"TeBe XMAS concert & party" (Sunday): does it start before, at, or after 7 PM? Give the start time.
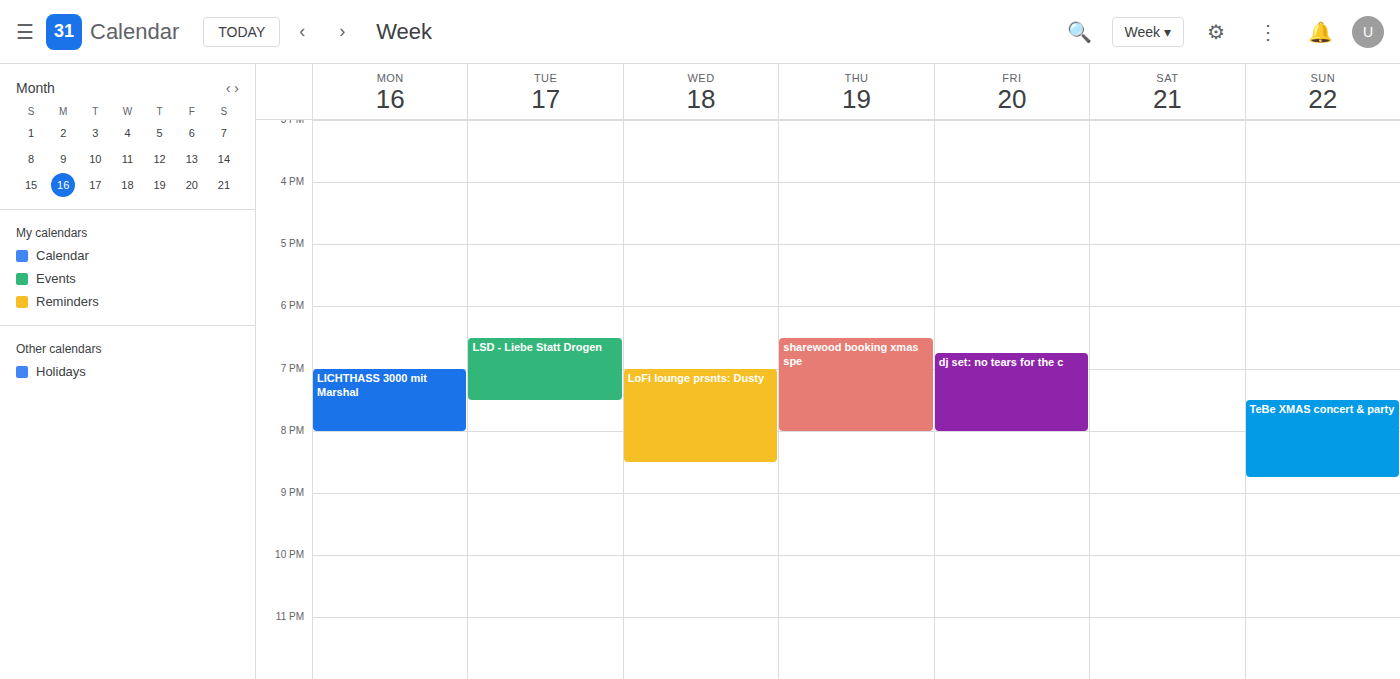
7:30 PM -- after 7 PM, 30 minutes below the 7 PM line.